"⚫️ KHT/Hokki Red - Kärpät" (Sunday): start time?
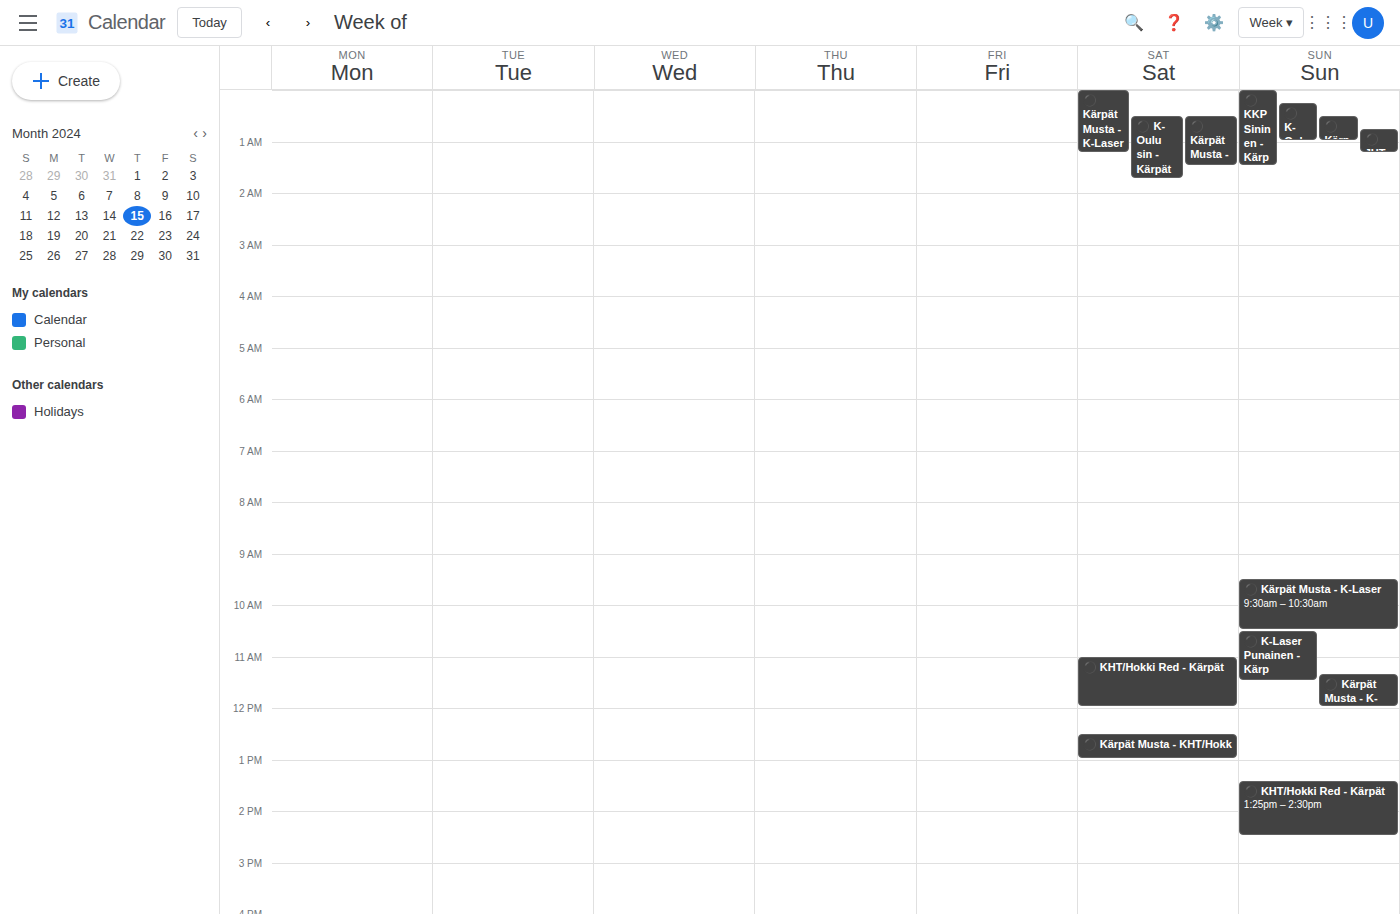
1:25 PM